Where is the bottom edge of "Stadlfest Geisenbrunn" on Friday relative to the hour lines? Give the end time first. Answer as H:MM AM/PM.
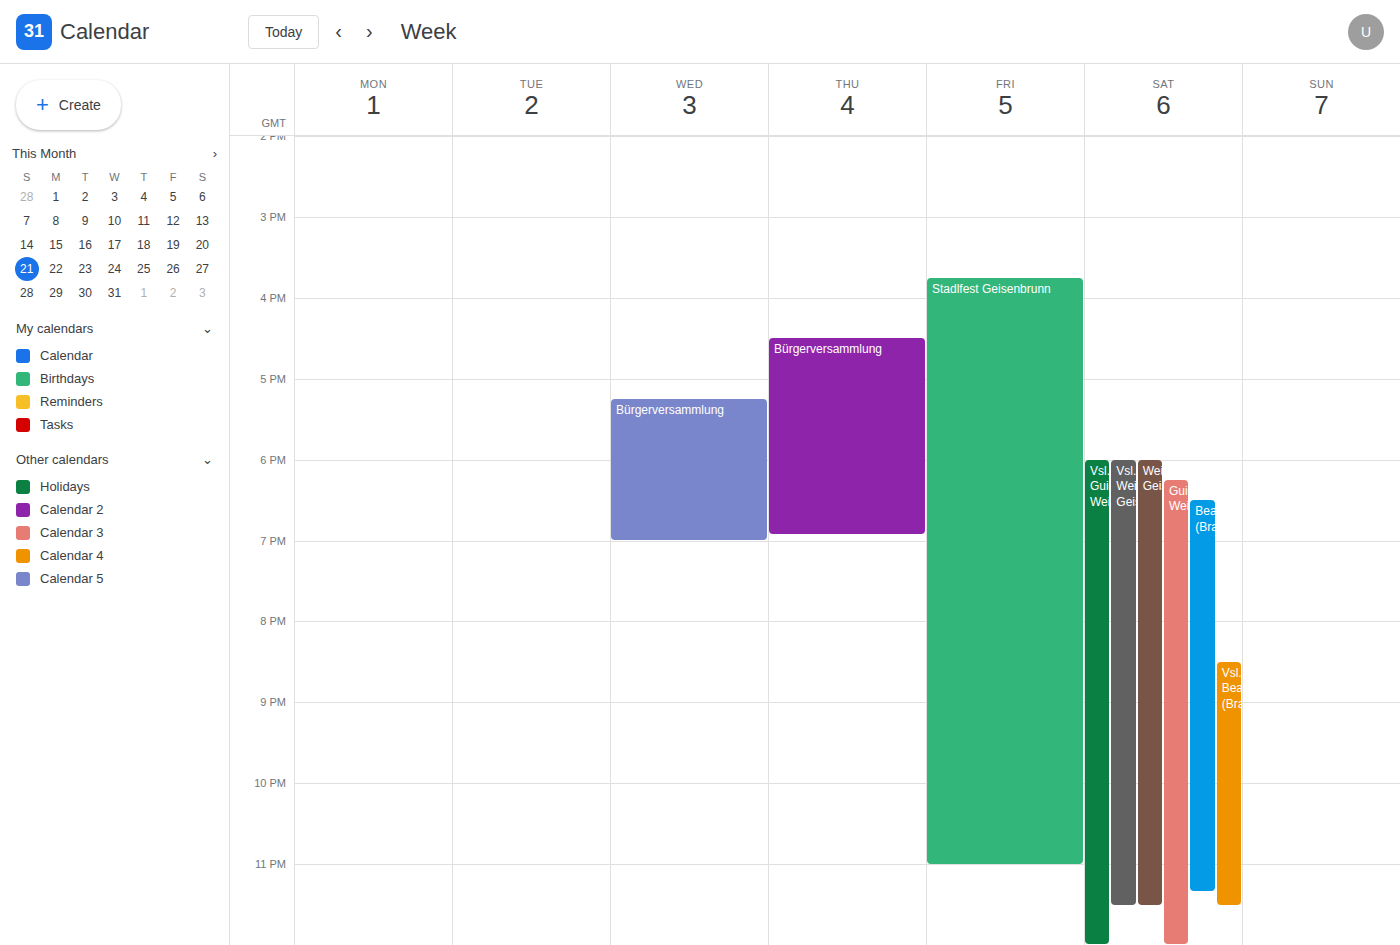
11:00 PM -- exactly on the 11 PM line.